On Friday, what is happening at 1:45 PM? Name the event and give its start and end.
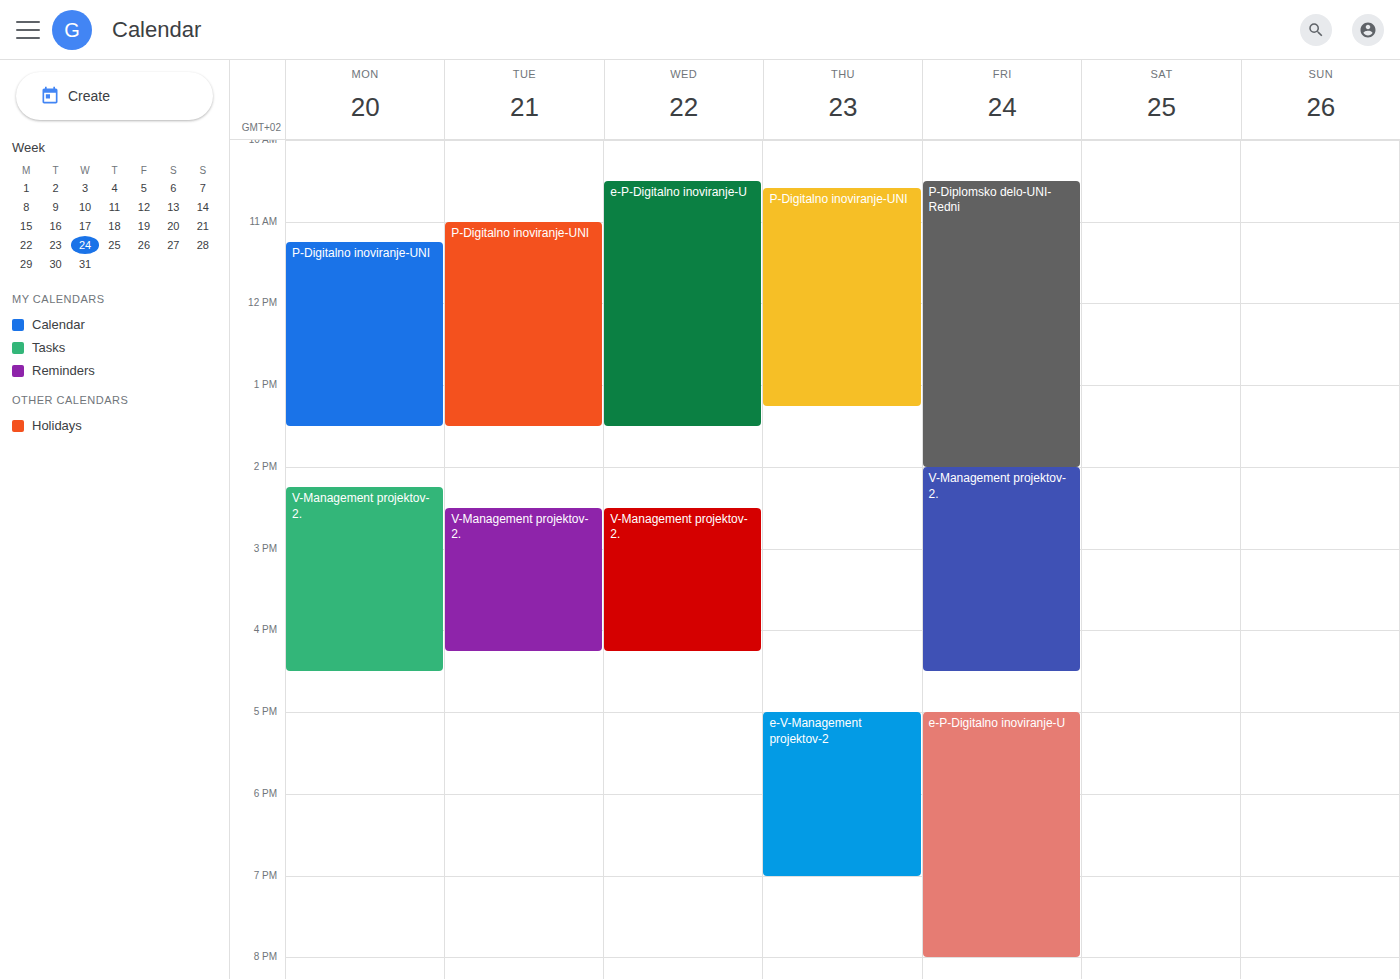
"P-Diplomsko delo-UNI-Redni", 10:30 AM to 2:00 PM